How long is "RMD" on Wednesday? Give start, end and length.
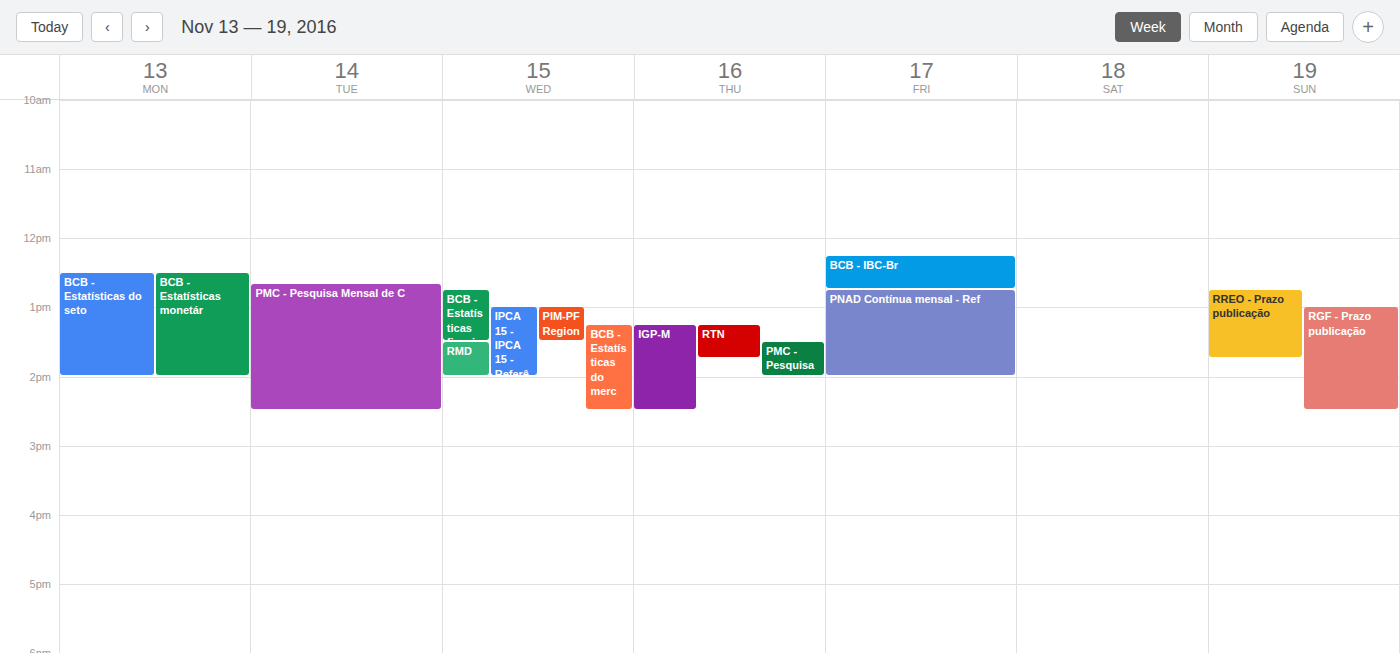
1:30 PM to 2:00 PM, 30 minutes